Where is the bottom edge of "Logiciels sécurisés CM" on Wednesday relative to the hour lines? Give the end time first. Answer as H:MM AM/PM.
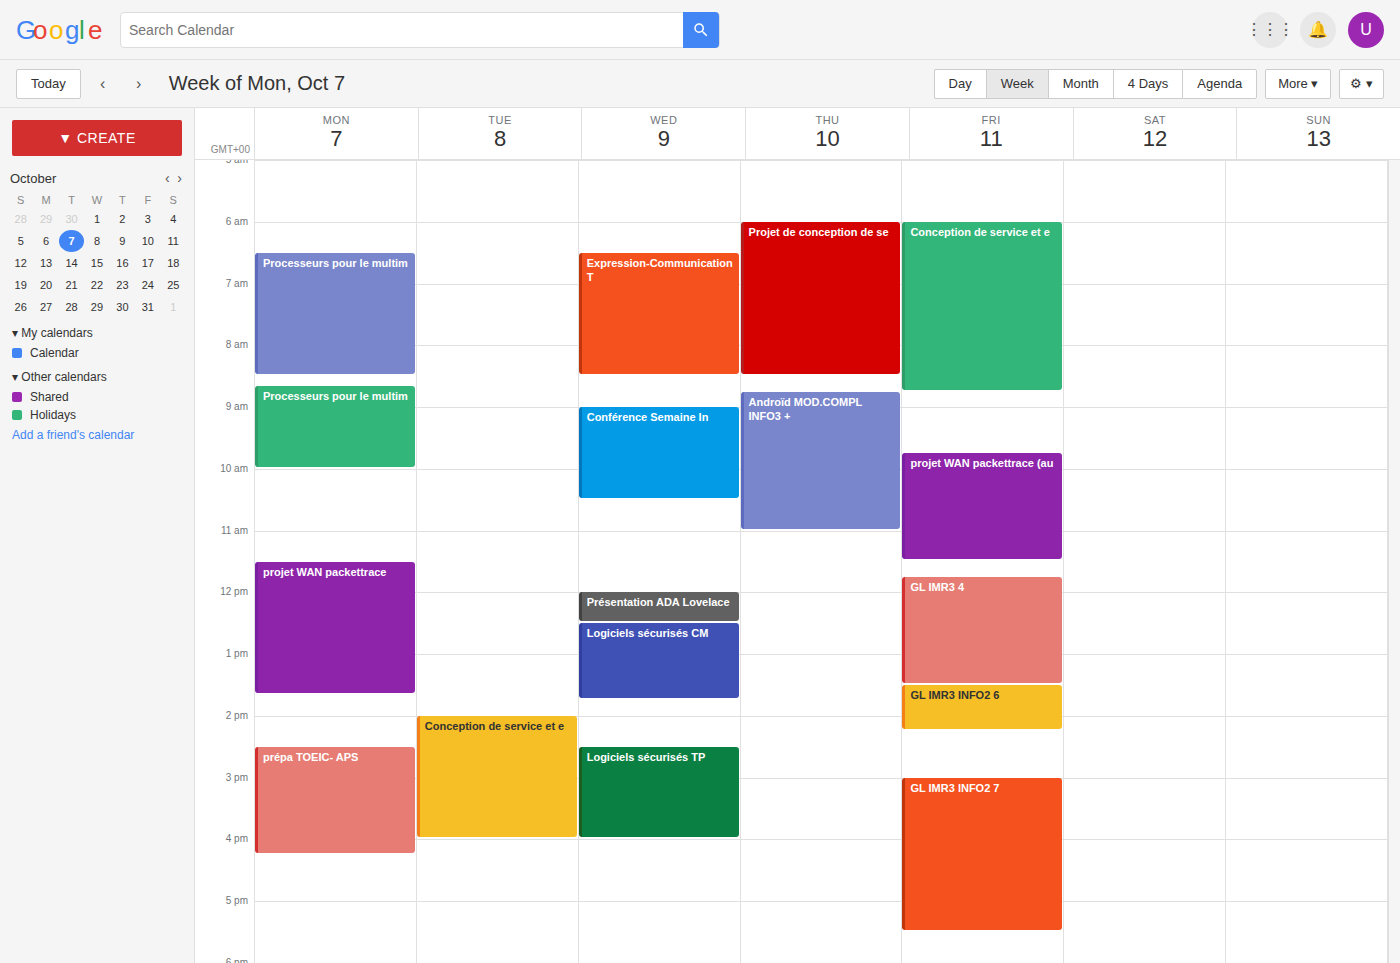
1:45 PM -- neither: three quarters of the way from the 1 PM line to the 2 PM line.